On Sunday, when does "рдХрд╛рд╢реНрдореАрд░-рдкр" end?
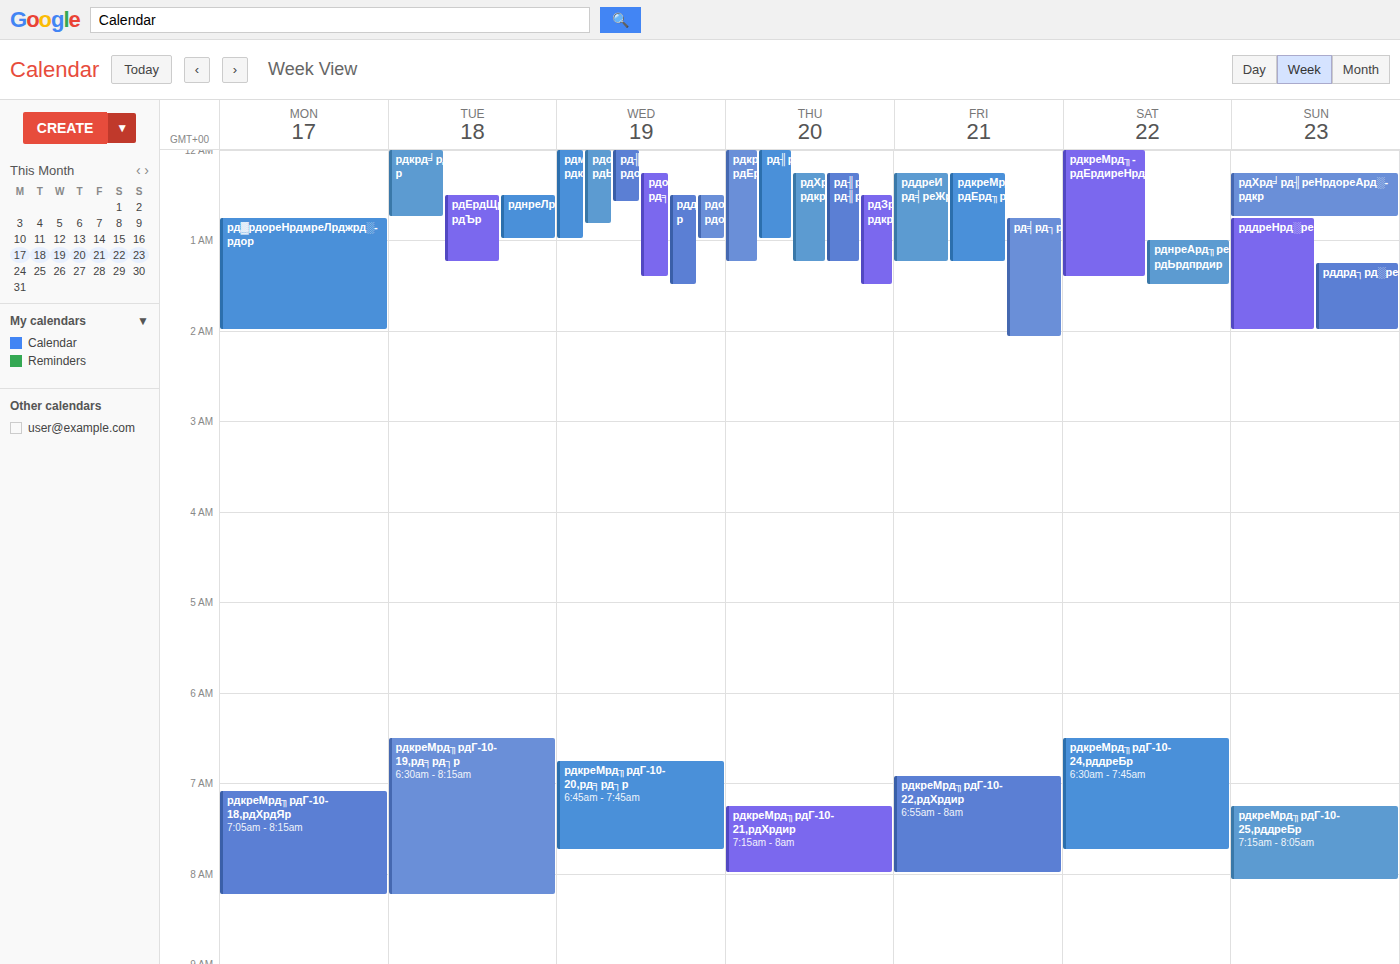
12:45 AM